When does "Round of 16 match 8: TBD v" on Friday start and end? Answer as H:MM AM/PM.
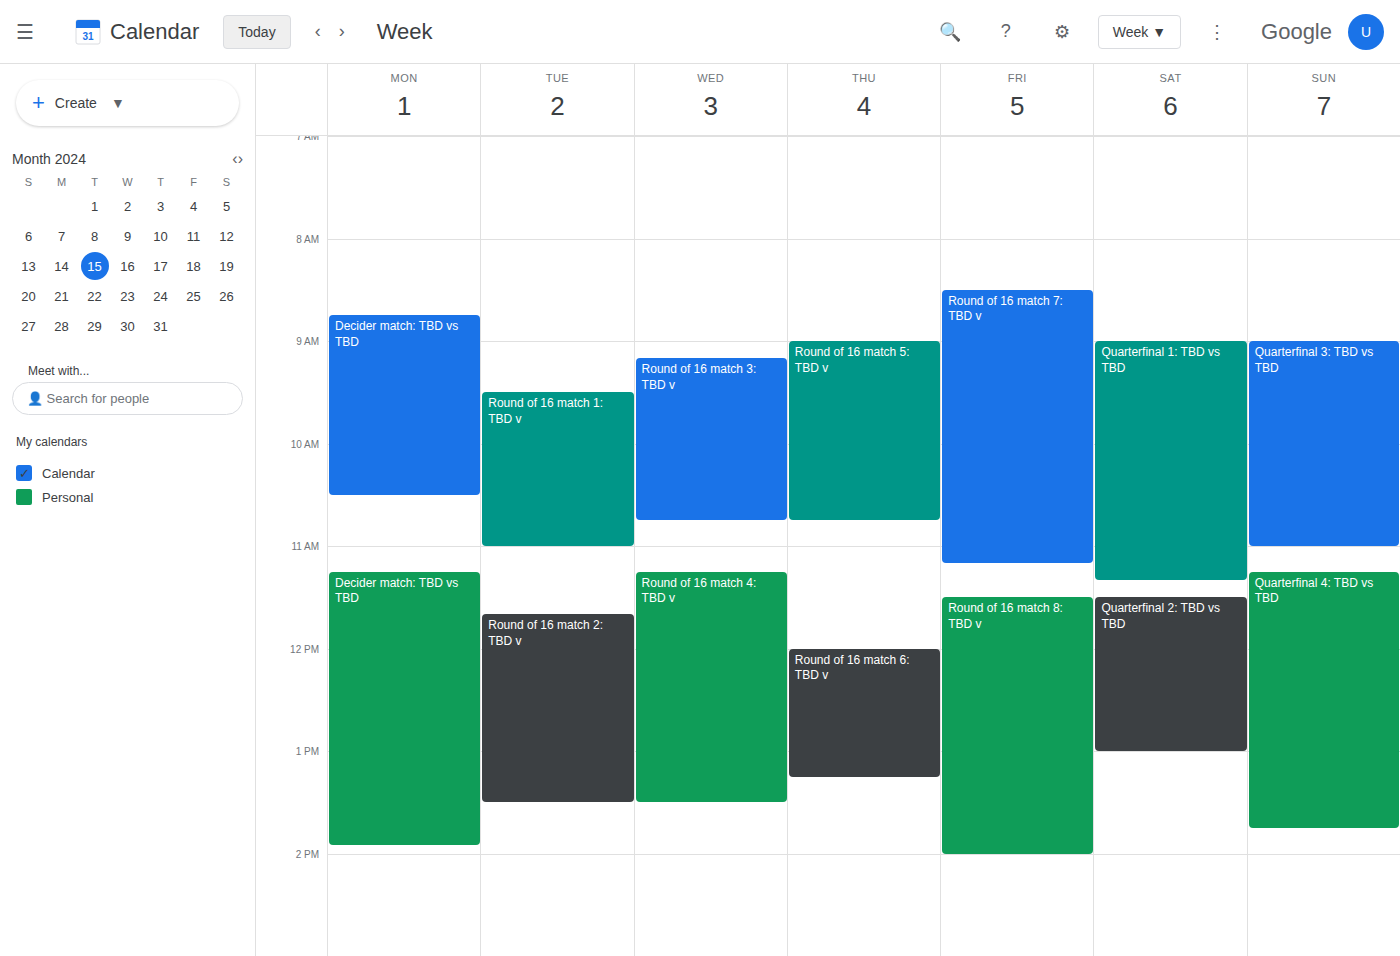
11:30 AM to 2:00 PM